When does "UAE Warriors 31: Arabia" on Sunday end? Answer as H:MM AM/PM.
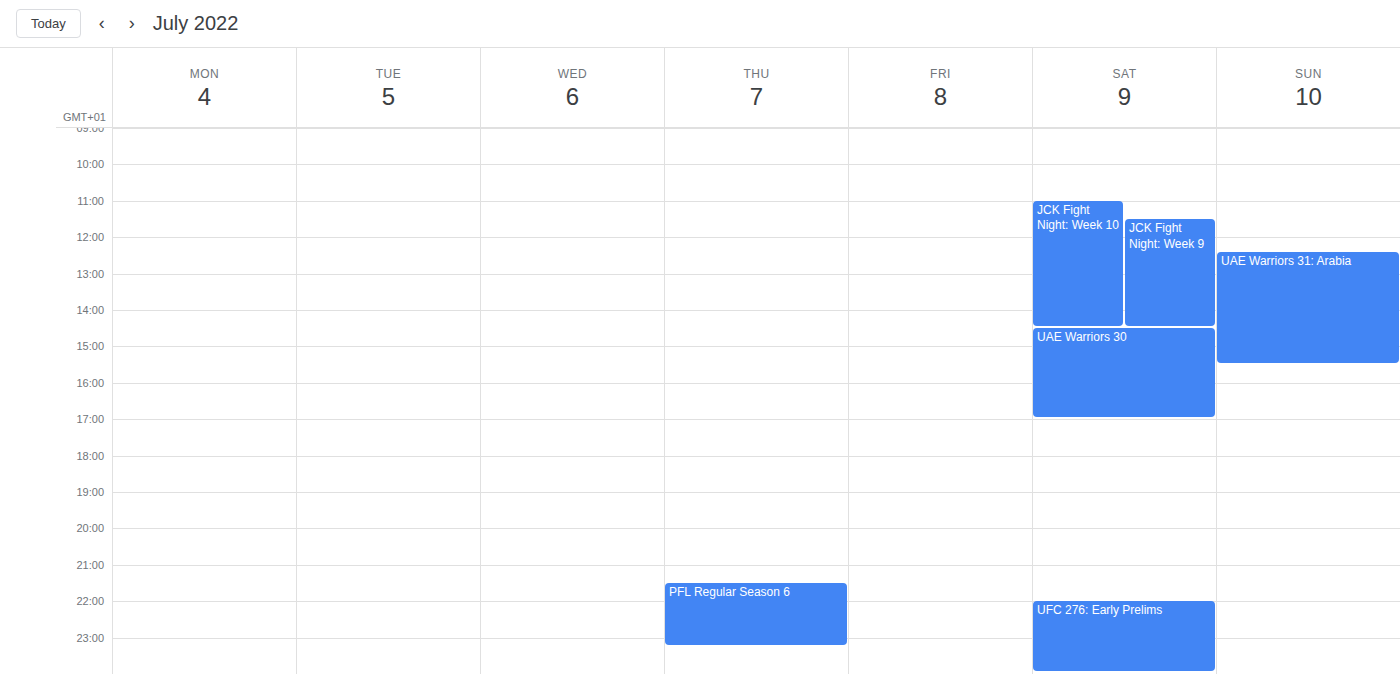
3:30 PM